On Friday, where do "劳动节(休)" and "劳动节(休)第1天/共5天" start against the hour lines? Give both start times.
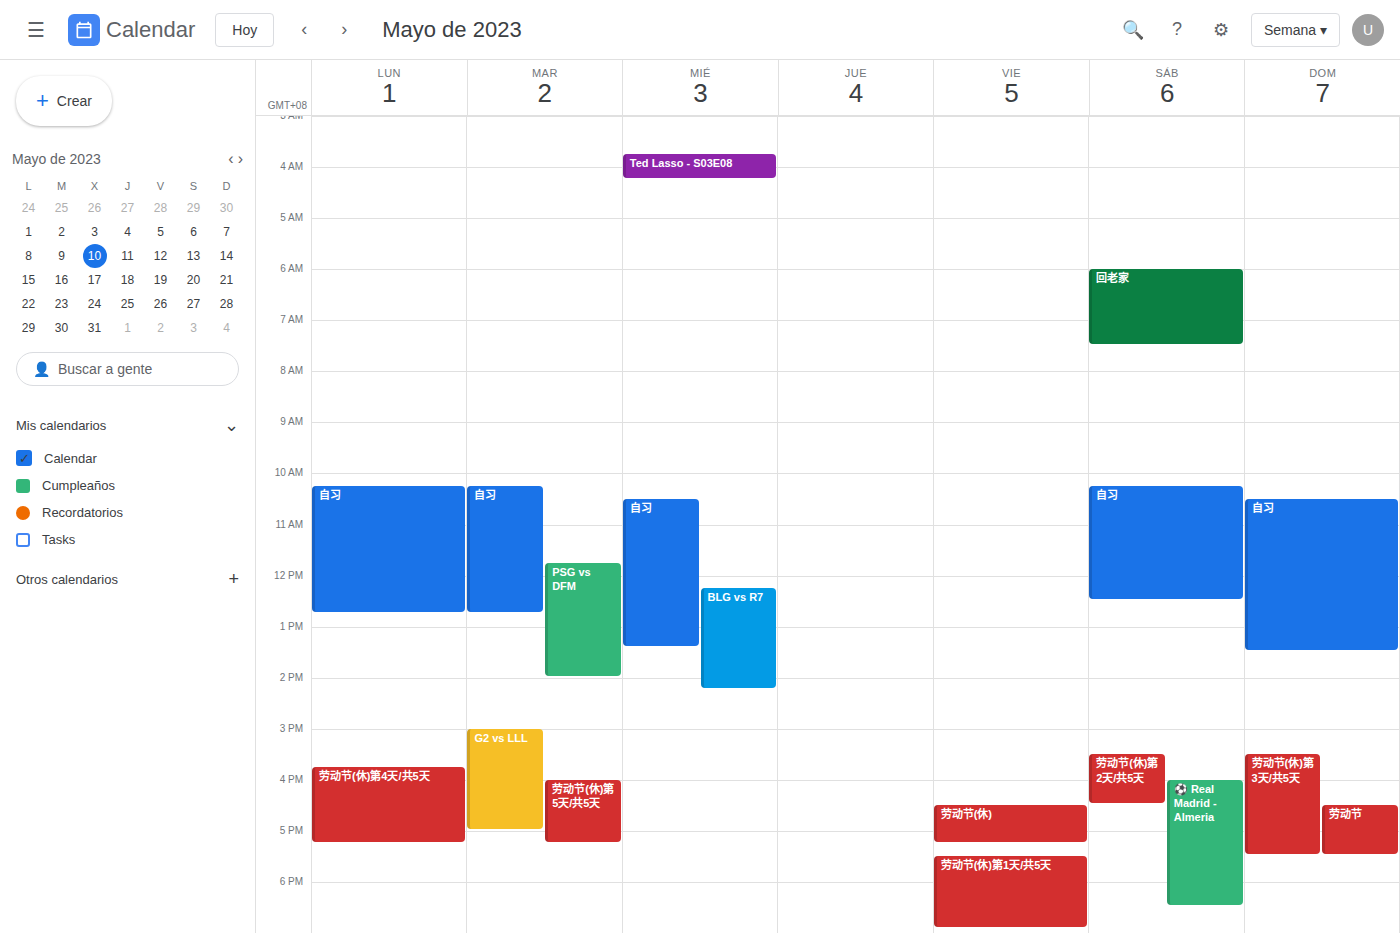
"劳动节(休)": 4:30 PM, halfway between the 4 PM and 5 PM lines. "劳动节(休)第1天/共5天": 5:30 PM, halfway between the 5 PM and 6 PM lines.